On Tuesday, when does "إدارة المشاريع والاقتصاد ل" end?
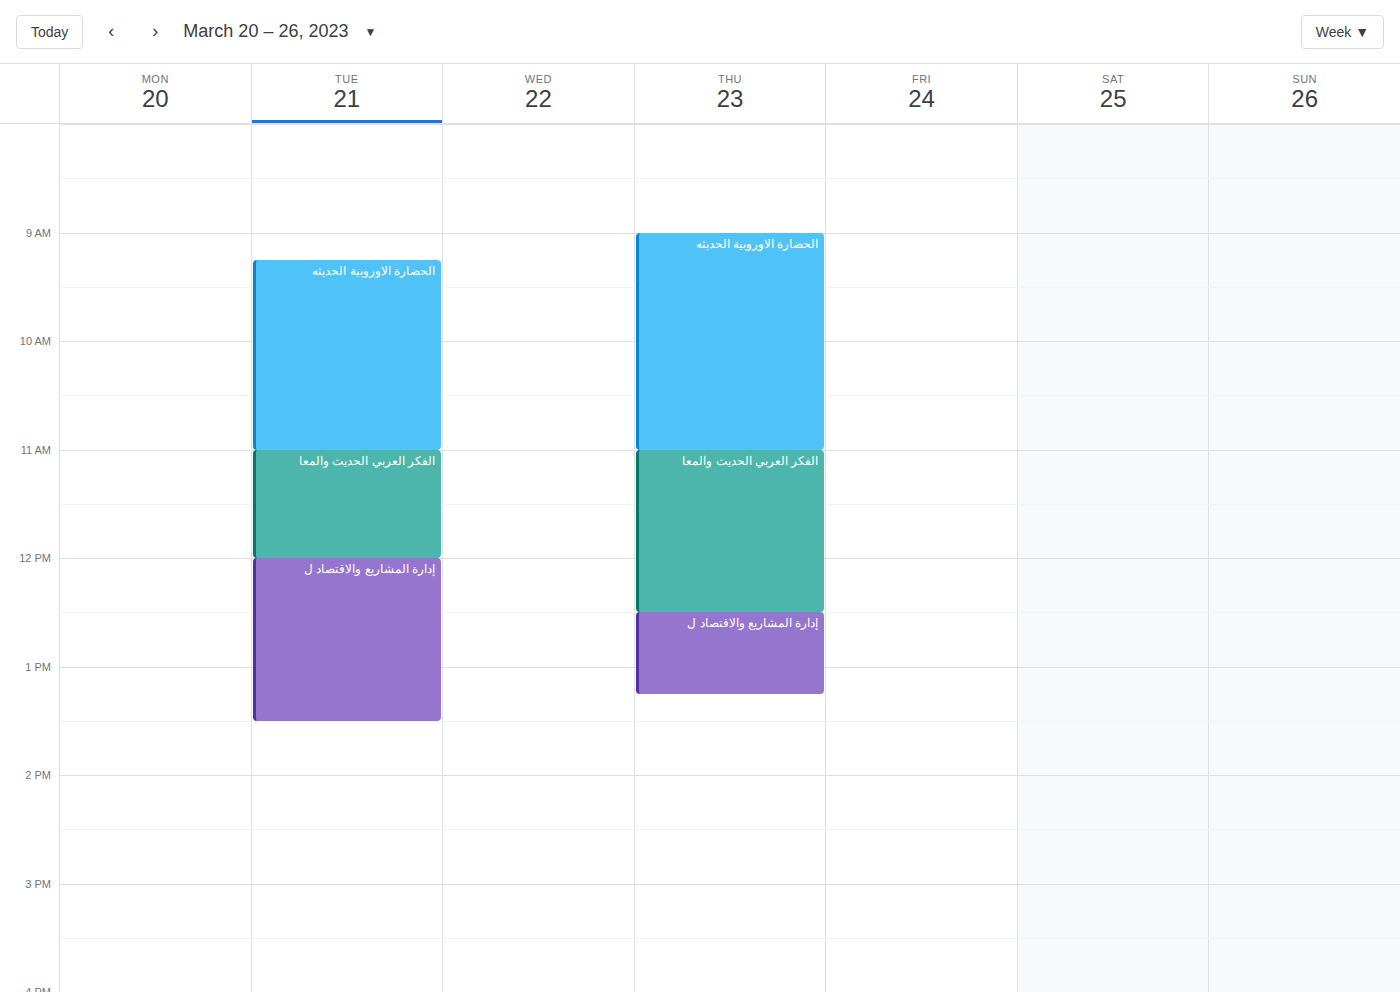
1:30 PM